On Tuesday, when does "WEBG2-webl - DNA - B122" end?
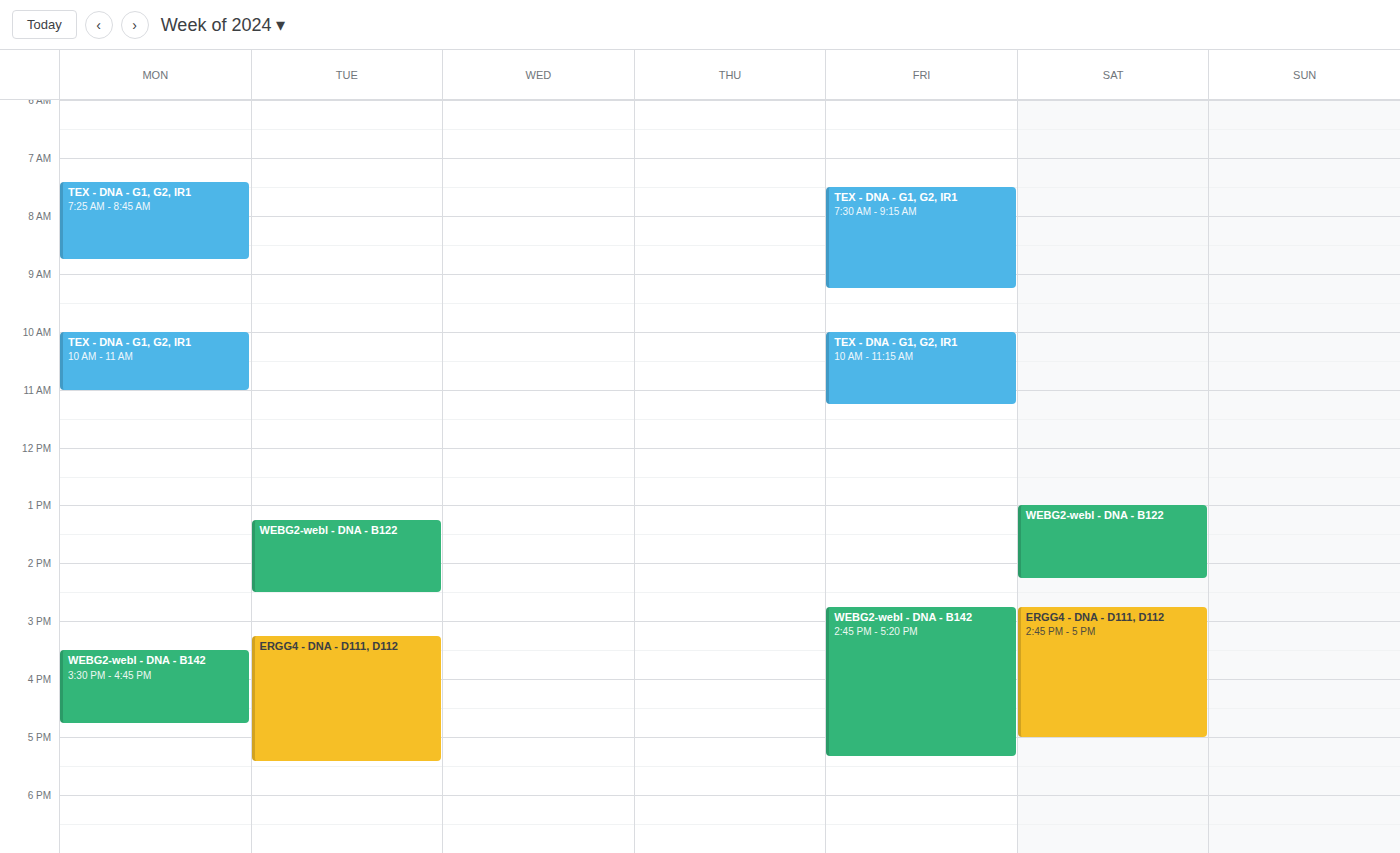
2:30 PM